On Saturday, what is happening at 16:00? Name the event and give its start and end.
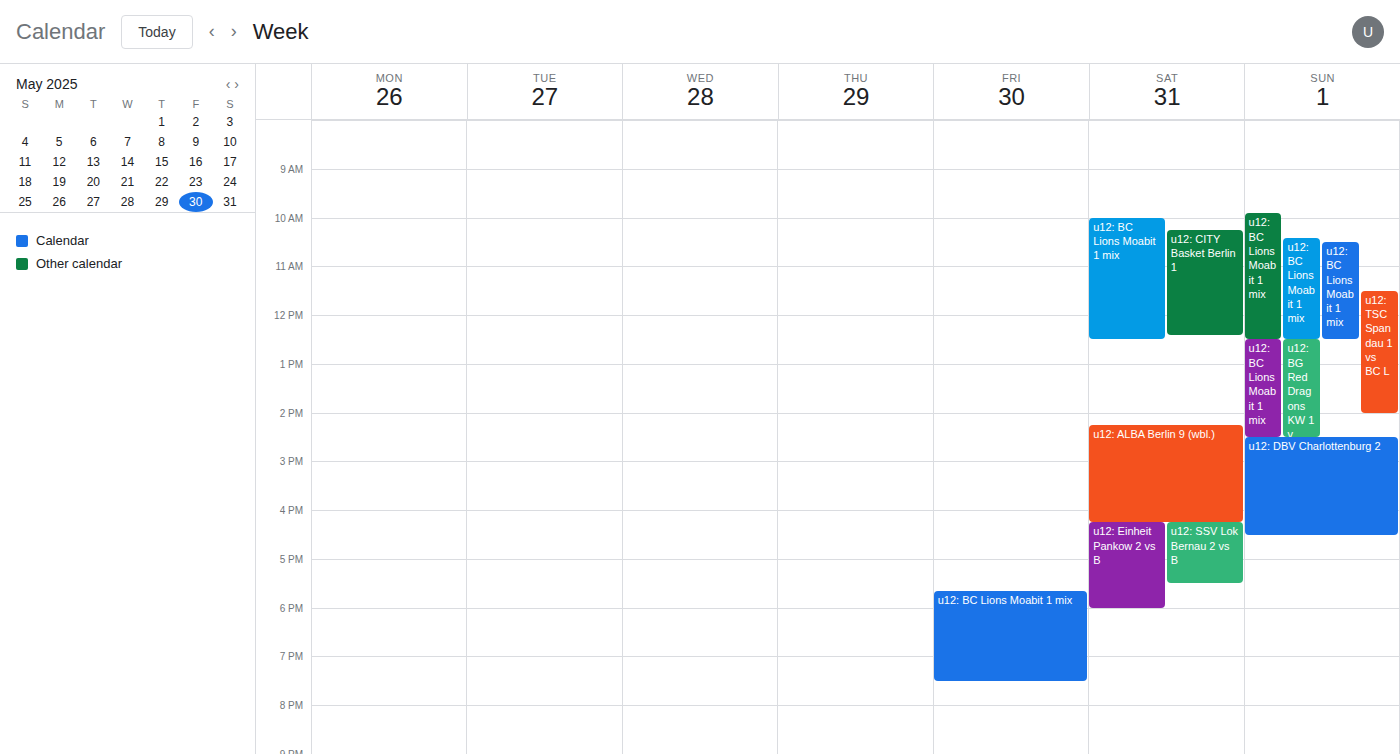
"u12: ALBA Berlin 9 (wbl.)", 14:15 to 16:15